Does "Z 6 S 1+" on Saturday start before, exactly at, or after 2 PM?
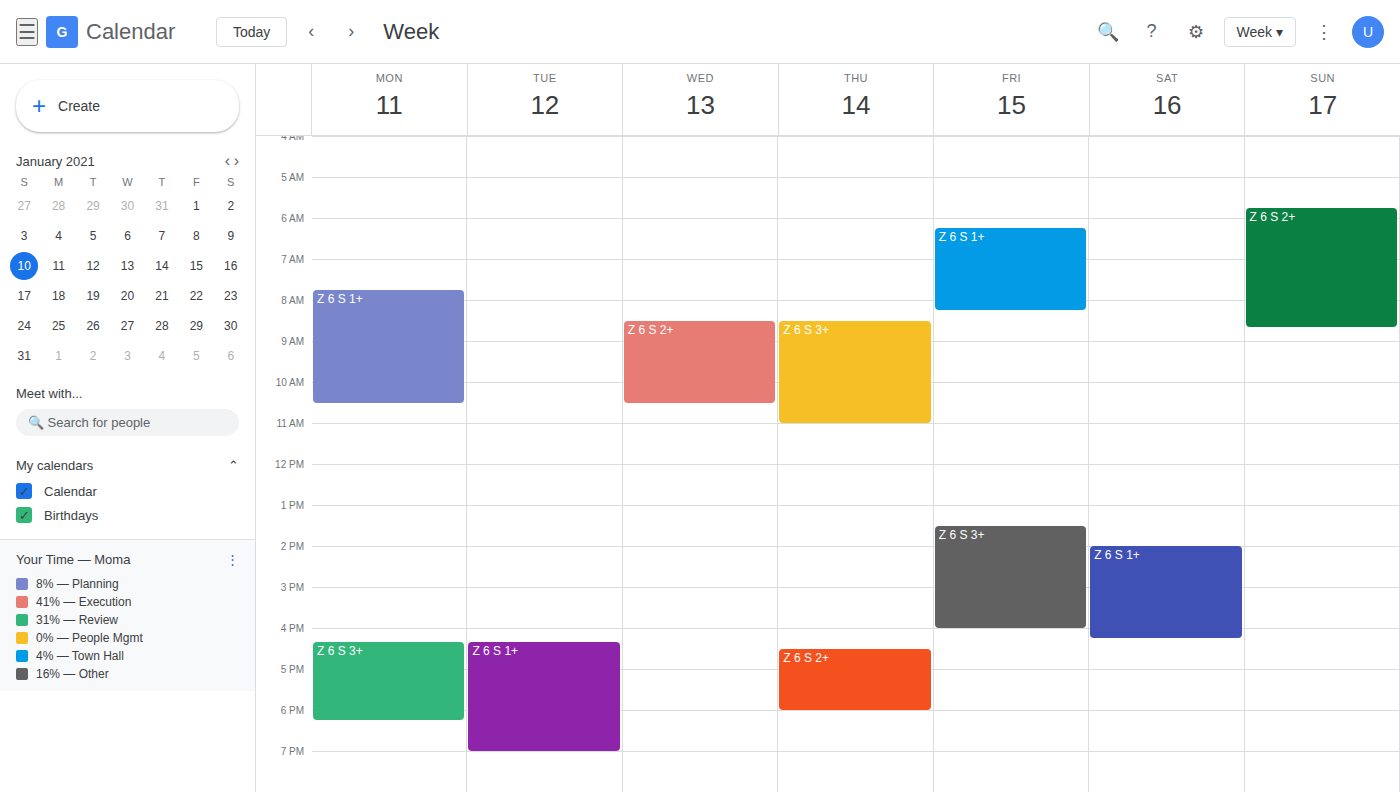
2:00 PM -- exactly at 2 PM, on the 2 PM line.